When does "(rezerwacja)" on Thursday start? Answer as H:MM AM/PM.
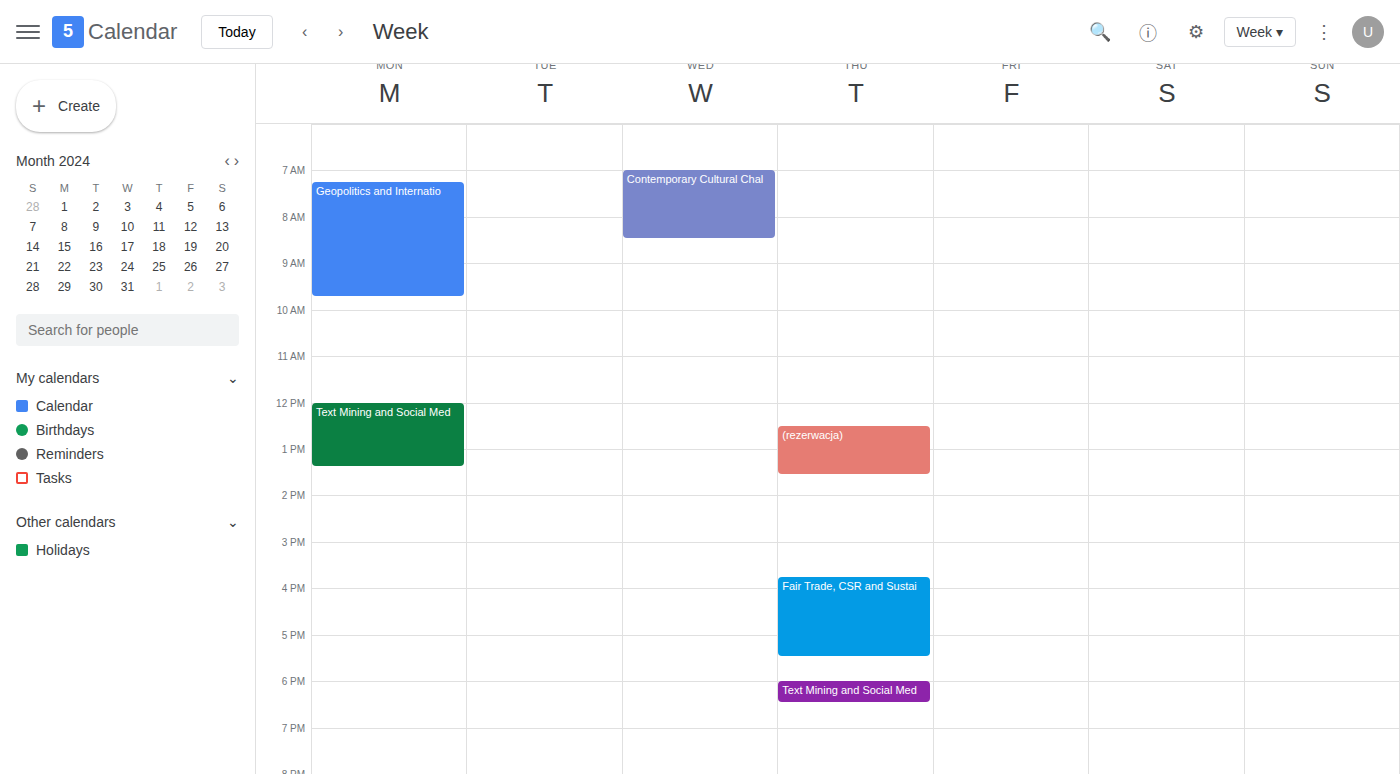
12:30 PM